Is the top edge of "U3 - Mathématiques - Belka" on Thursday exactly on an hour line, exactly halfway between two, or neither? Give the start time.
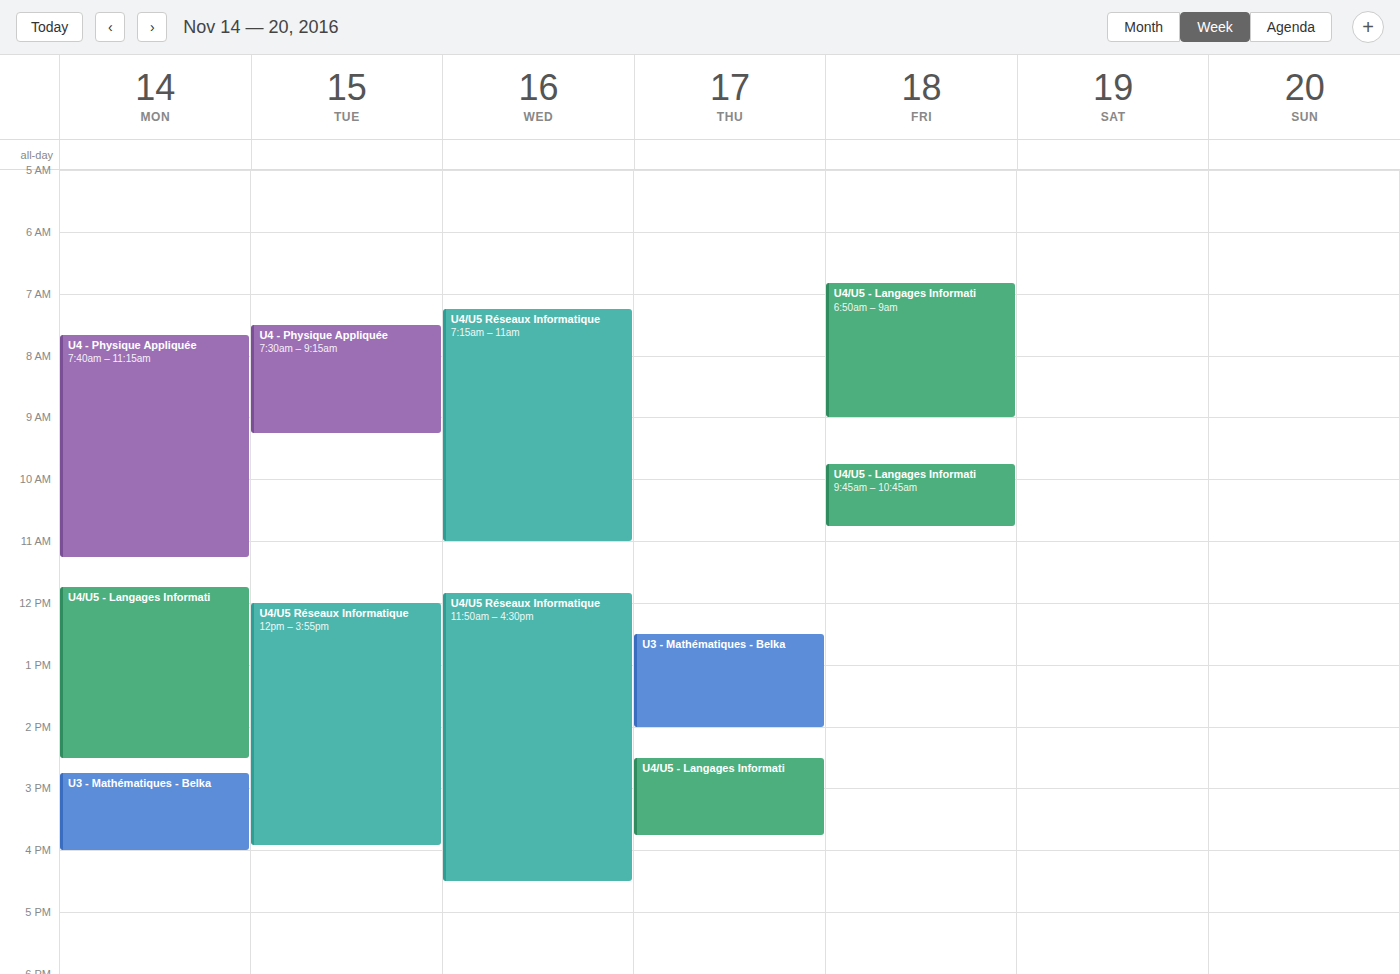
12:30 -- halfway between the 12:00 and 13:00 lines.